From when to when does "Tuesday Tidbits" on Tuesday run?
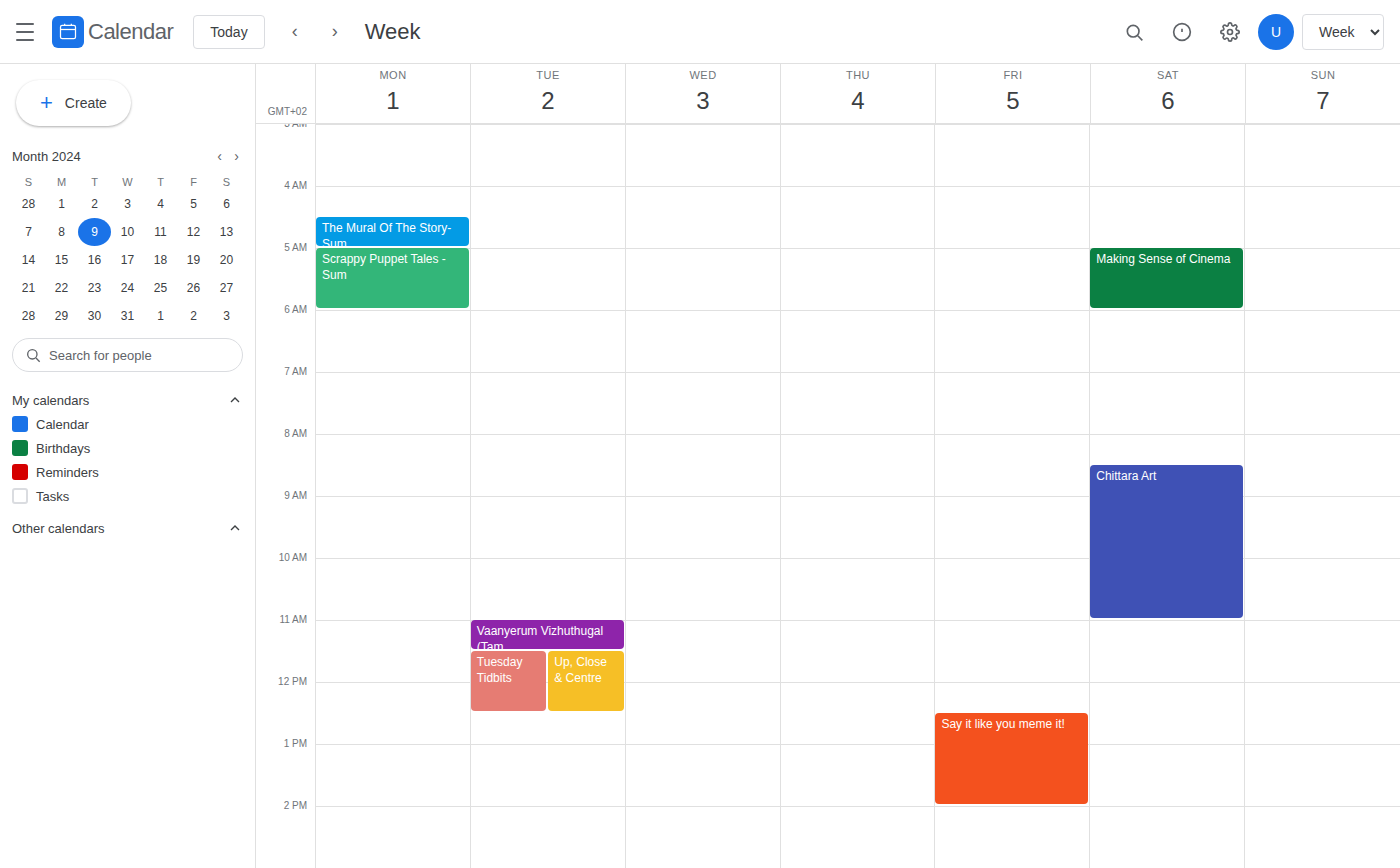
11:30 to 12:30